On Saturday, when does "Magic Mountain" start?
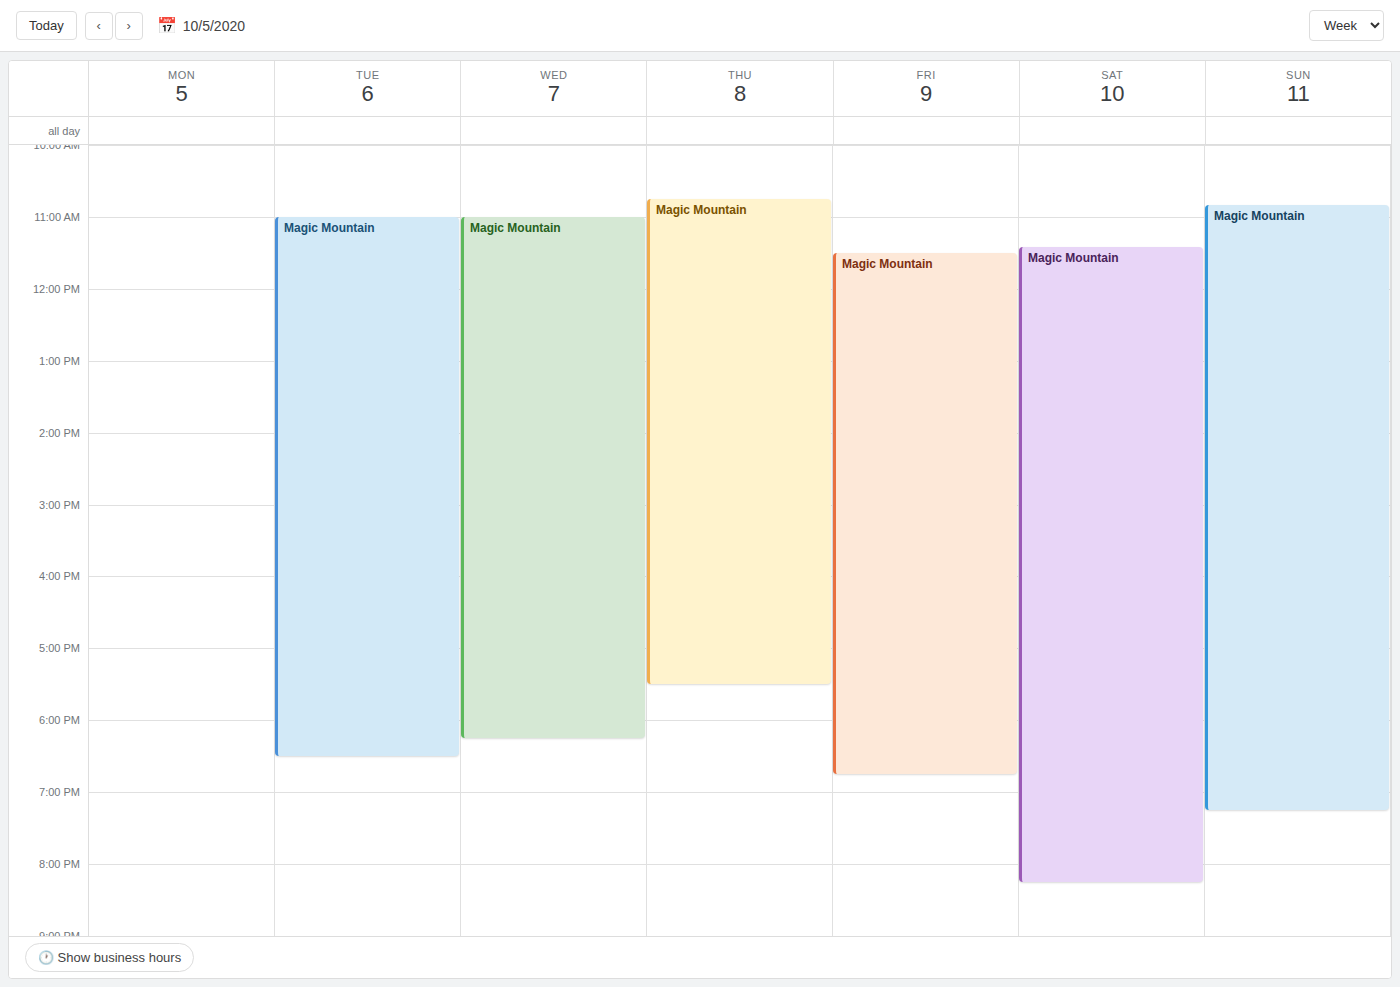
11:25 AM